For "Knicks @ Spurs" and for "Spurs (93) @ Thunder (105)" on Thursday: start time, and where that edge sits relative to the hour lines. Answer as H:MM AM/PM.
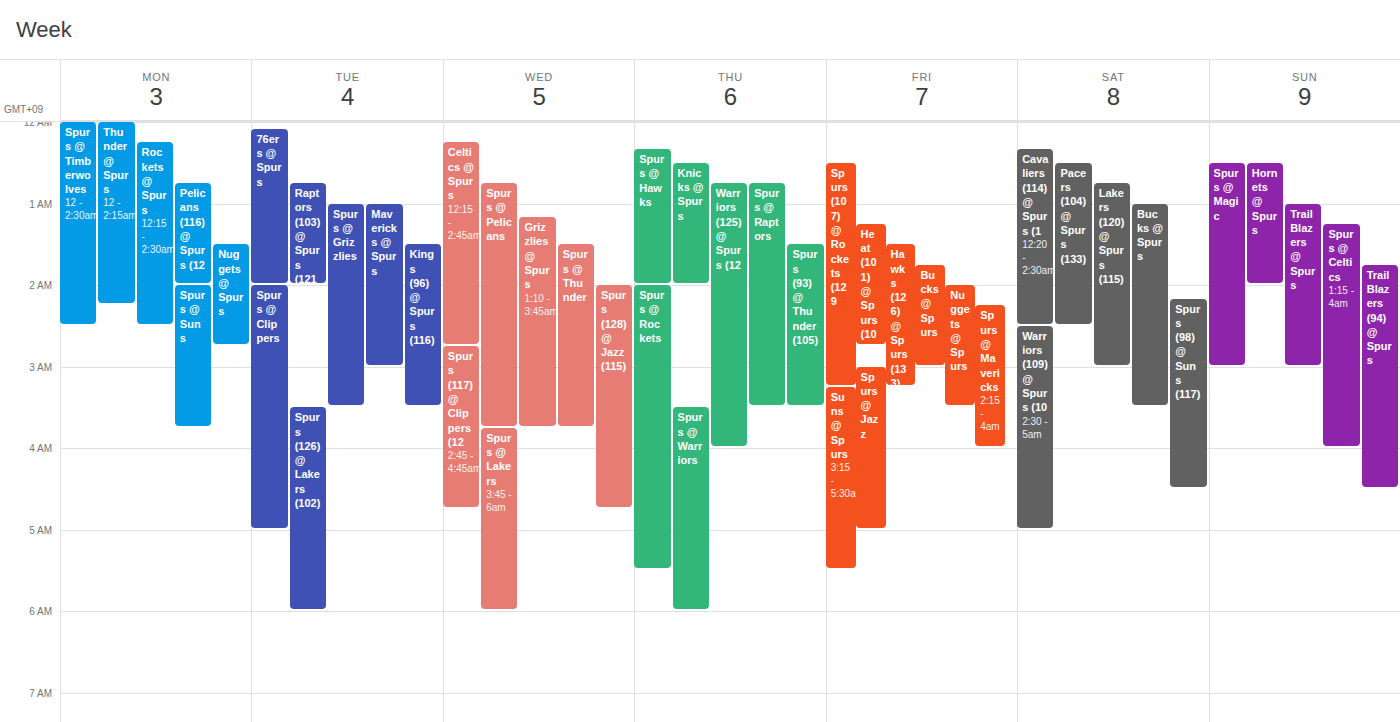
"Knicks @ Spurs": 12:30 AM, halfway between the 12 AM and 1 AM lines. "Spurs (93) @ Thunder (105)": 1:30 AM, halfway between the 1 AM and 2 AM lines.